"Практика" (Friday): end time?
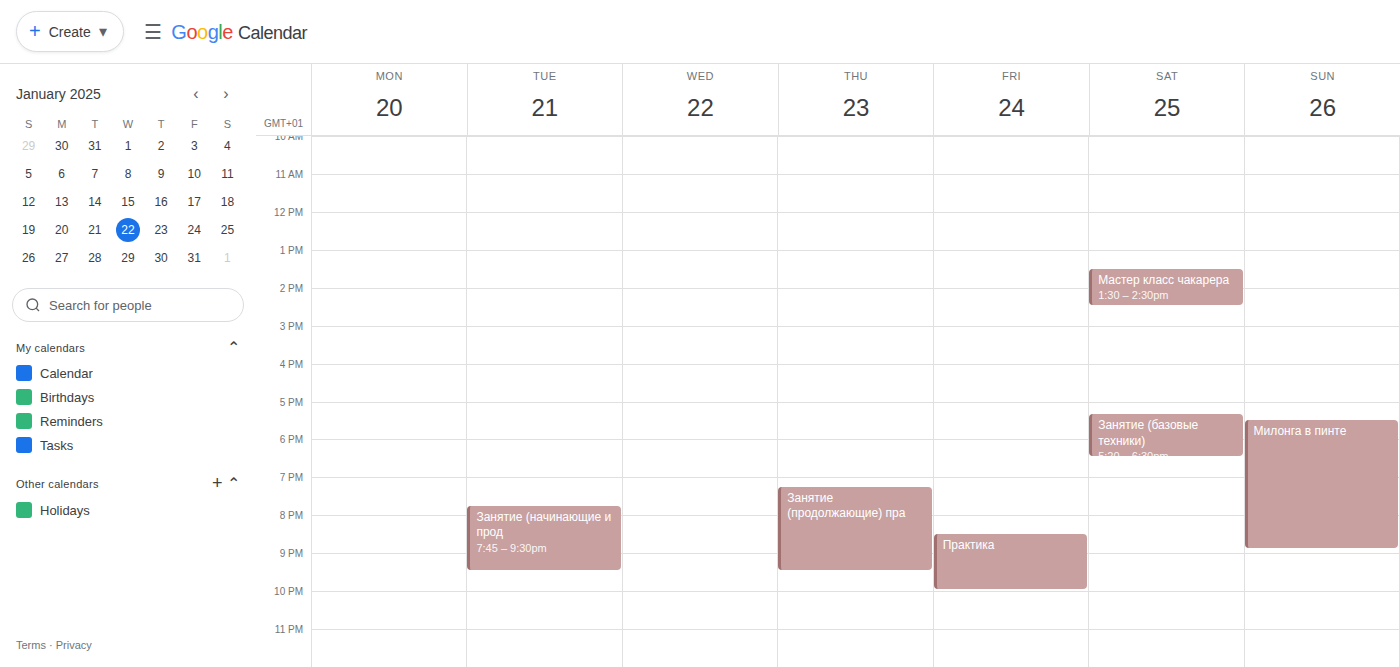
10:00 PM